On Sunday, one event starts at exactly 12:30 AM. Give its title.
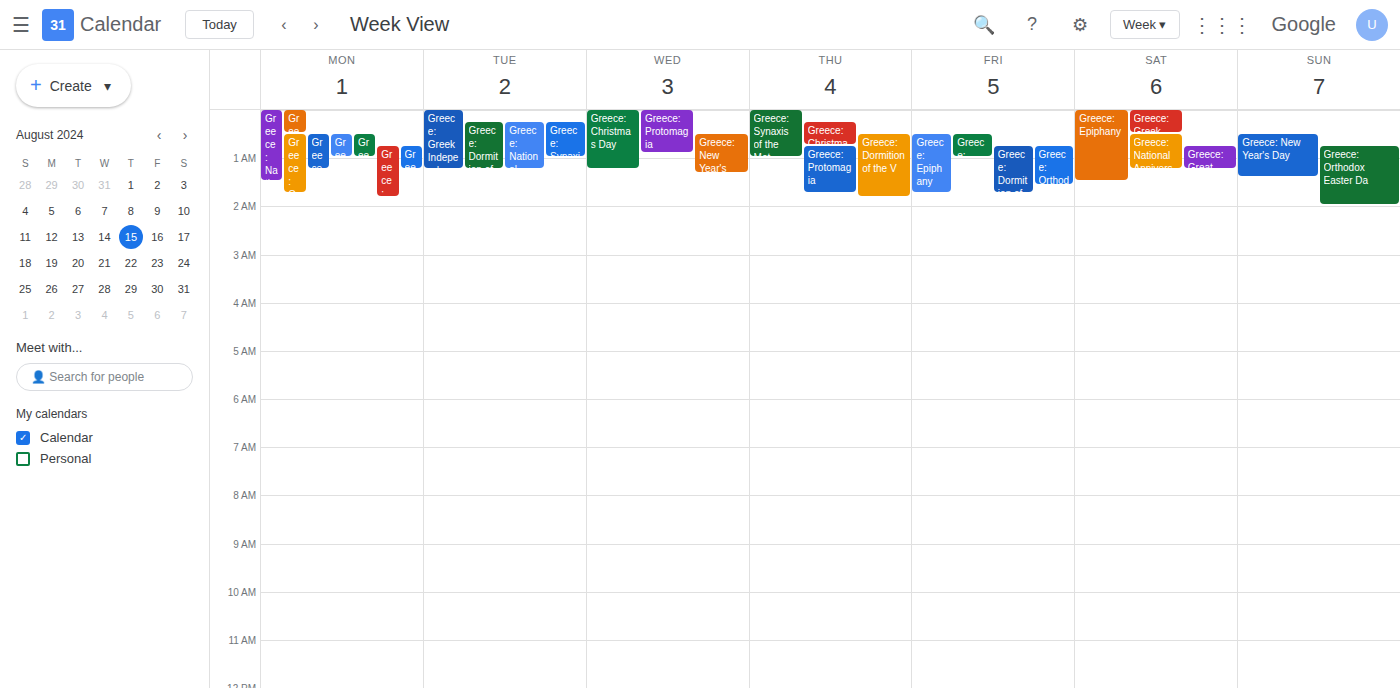
"Greece: New Year's Day"